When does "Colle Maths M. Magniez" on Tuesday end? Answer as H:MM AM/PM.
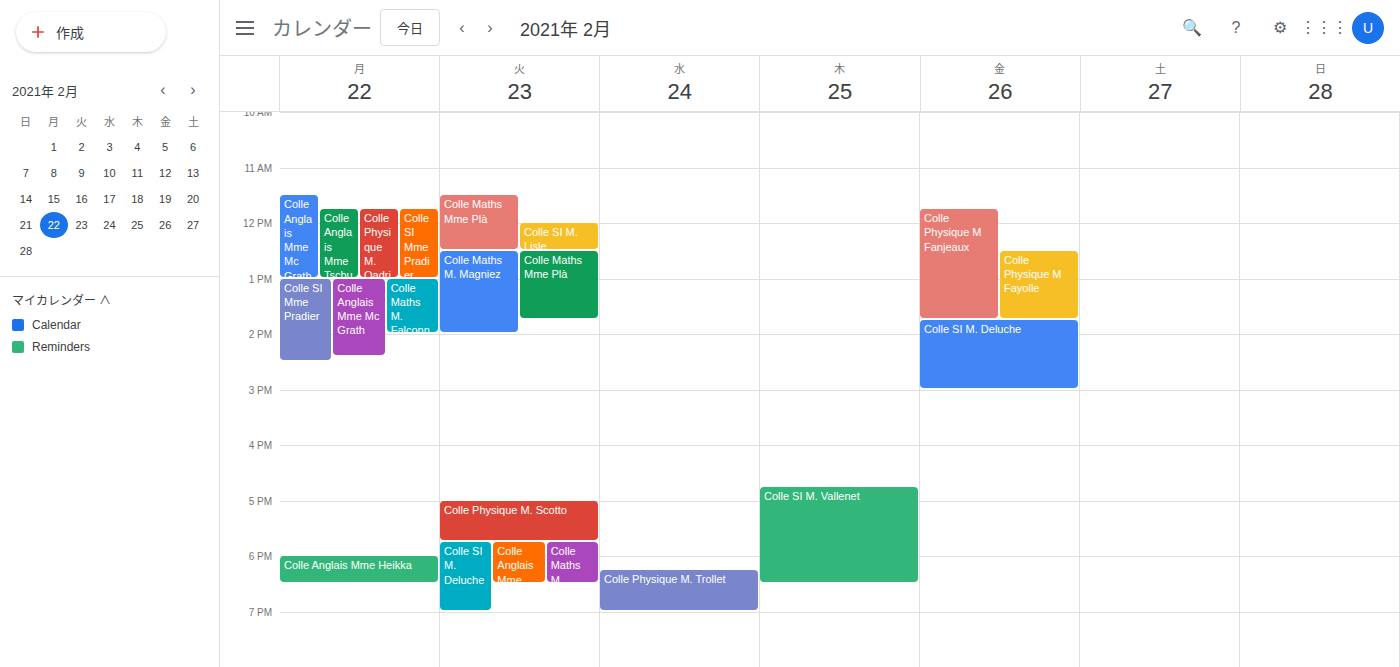
2:00 PM